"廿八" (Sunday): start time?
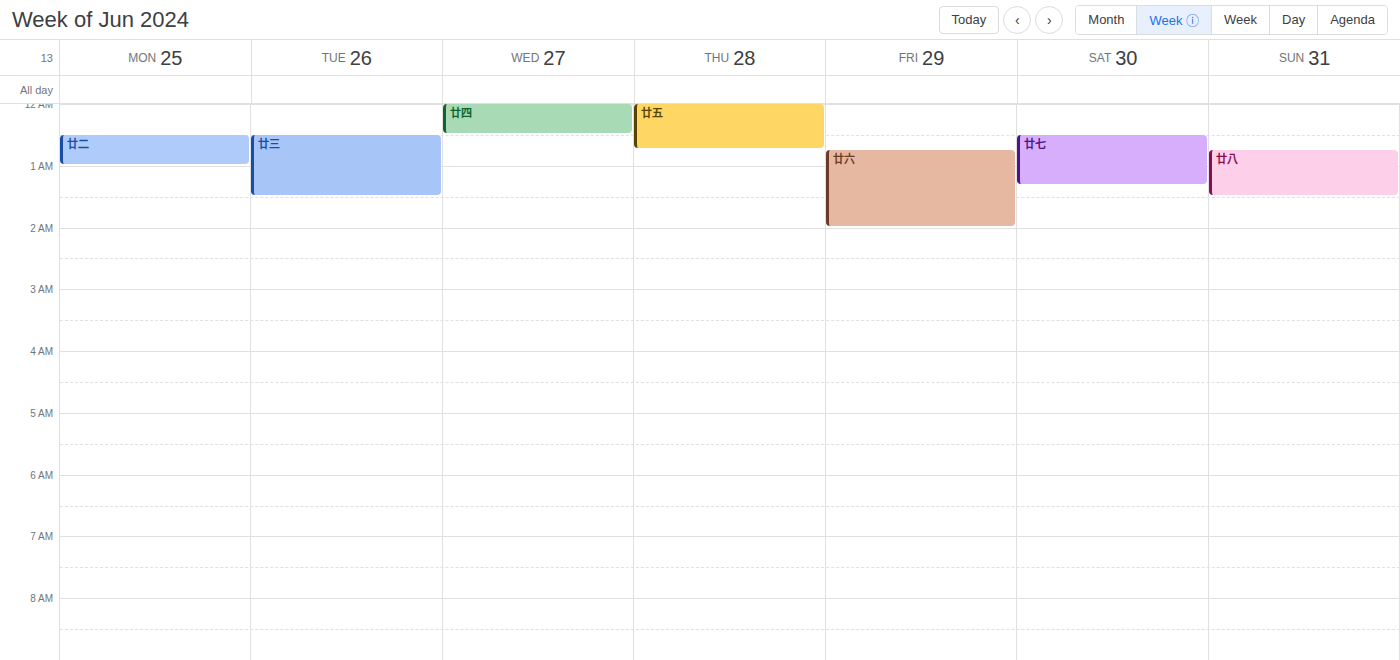
12:45 AM